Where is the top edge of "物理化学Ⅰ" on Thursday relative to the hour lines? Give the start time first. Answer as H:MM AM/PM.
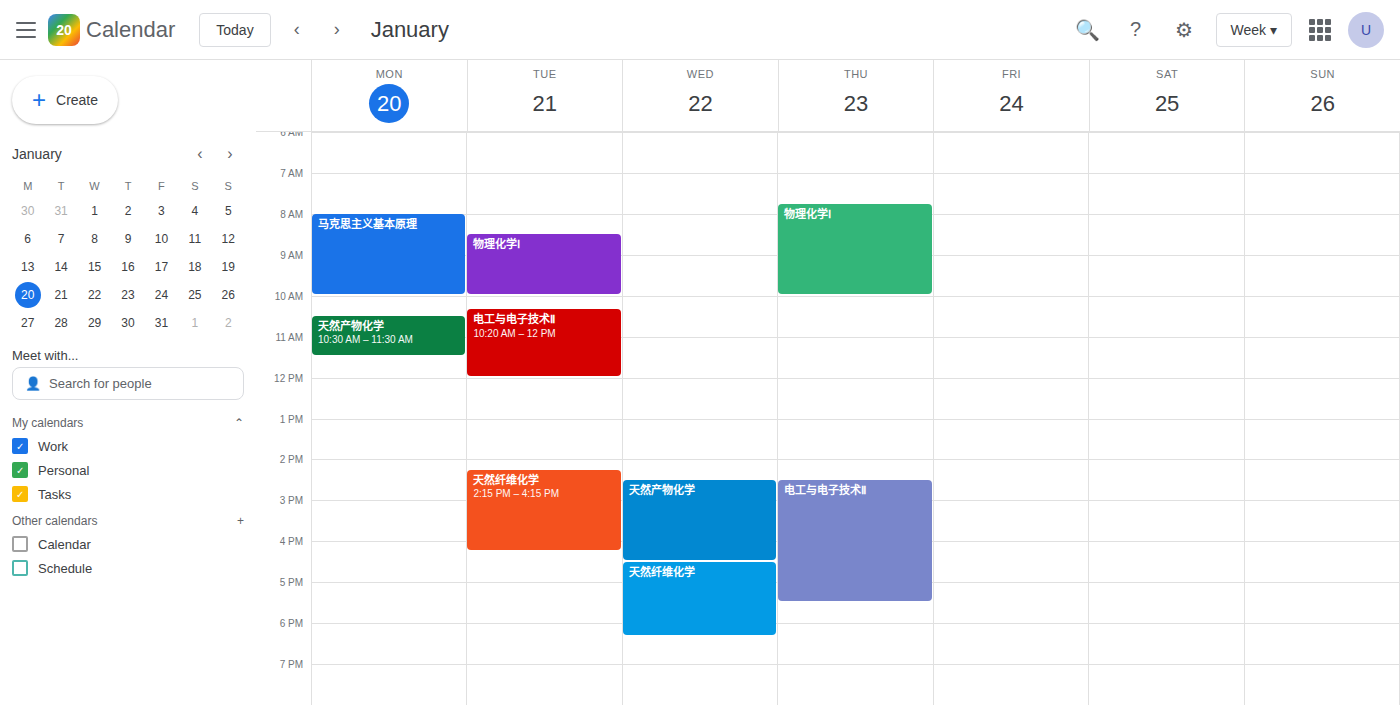
7:45 AM -- neither: three quarters of the way from the 7 AM line to the 8 AM line.